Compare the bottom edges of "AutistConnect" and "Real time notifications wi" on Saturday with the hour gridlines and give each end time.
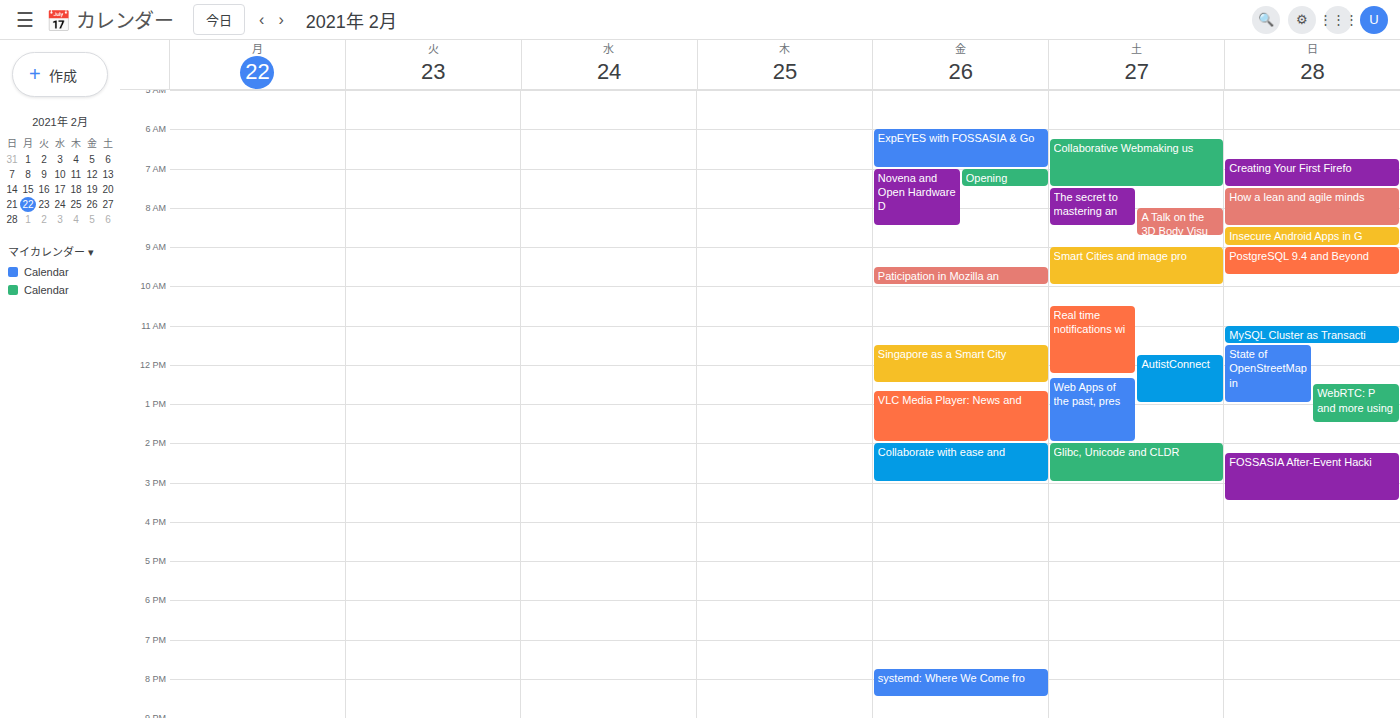
"AutistConnect": 13:00, exactly on the 13:00 line. "Real time notifications wi": 12:15, neither: a quarter of the way from the 12:00 line to the 13:00 line.